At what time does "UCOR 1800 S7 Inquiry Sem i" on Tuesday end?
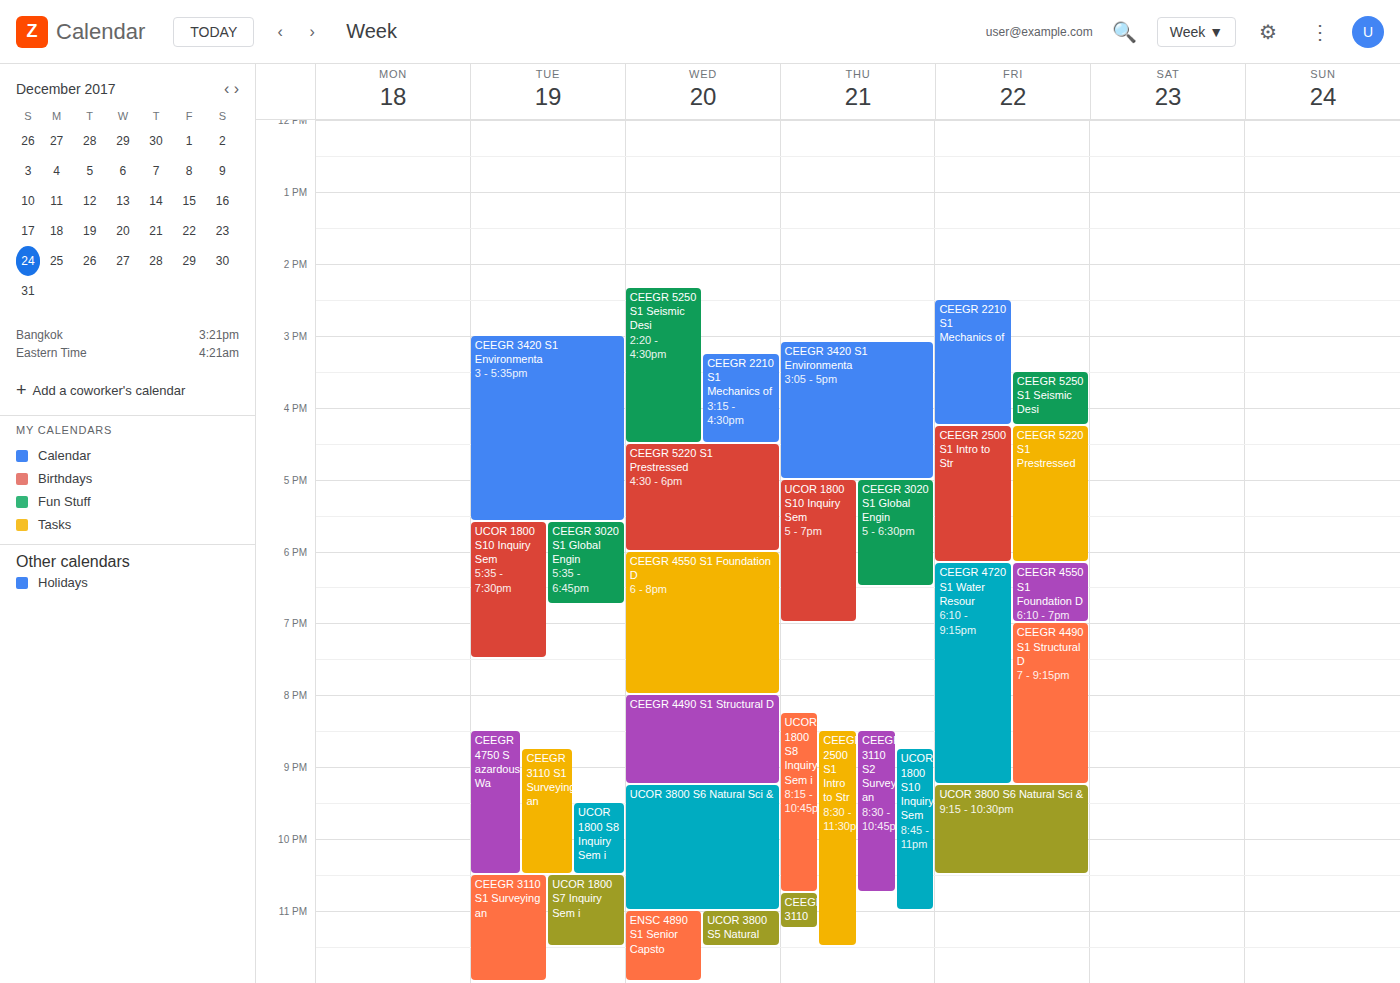
11:30 PM